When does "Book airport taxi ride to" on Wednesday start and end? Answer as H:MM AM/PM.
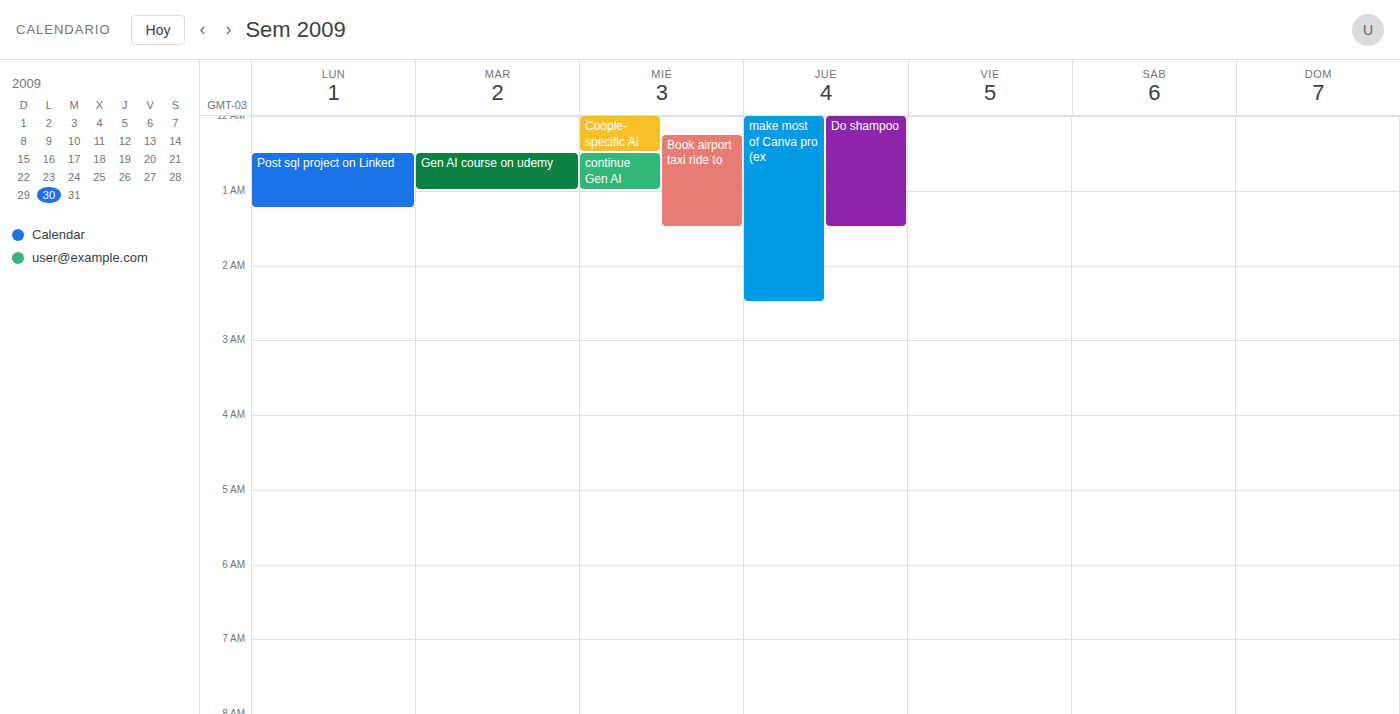
12:15 AM to 1:30 AM